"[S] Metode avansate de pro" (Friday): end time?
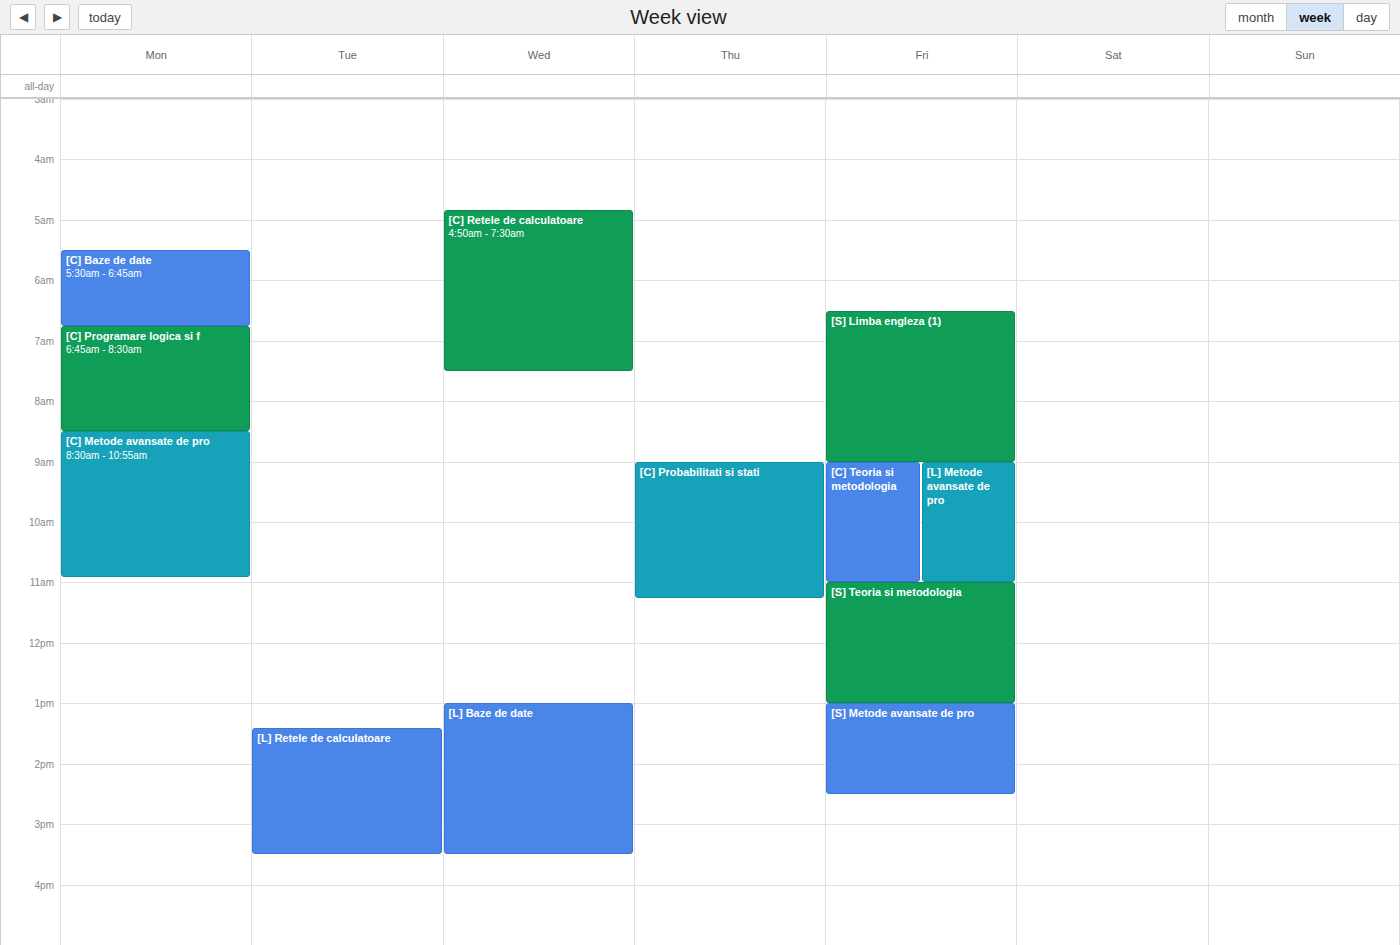
2:30 PM